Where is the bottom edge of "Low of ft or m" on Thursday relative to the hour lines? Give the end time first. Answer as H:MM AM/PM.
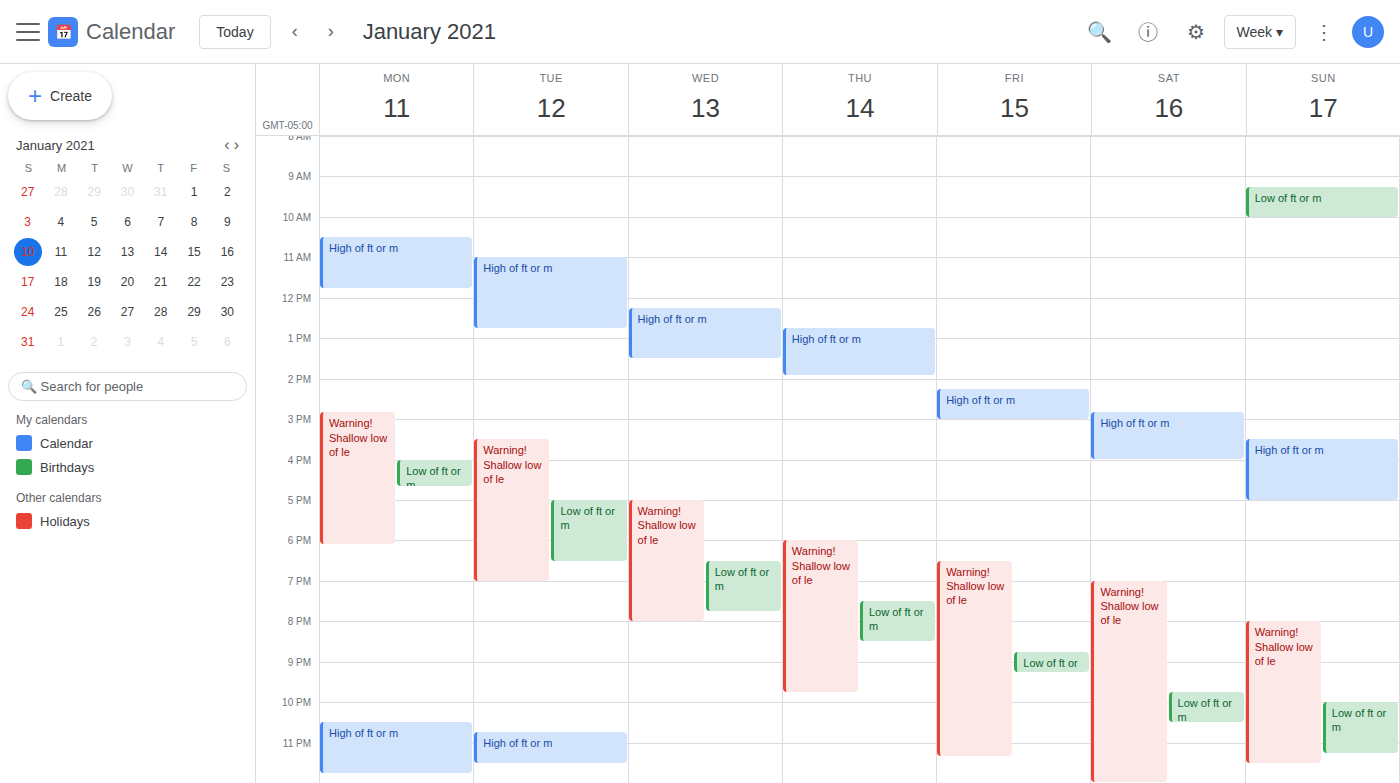
8:30 PM -- halfway between the 8 PM and 9 PM lines.